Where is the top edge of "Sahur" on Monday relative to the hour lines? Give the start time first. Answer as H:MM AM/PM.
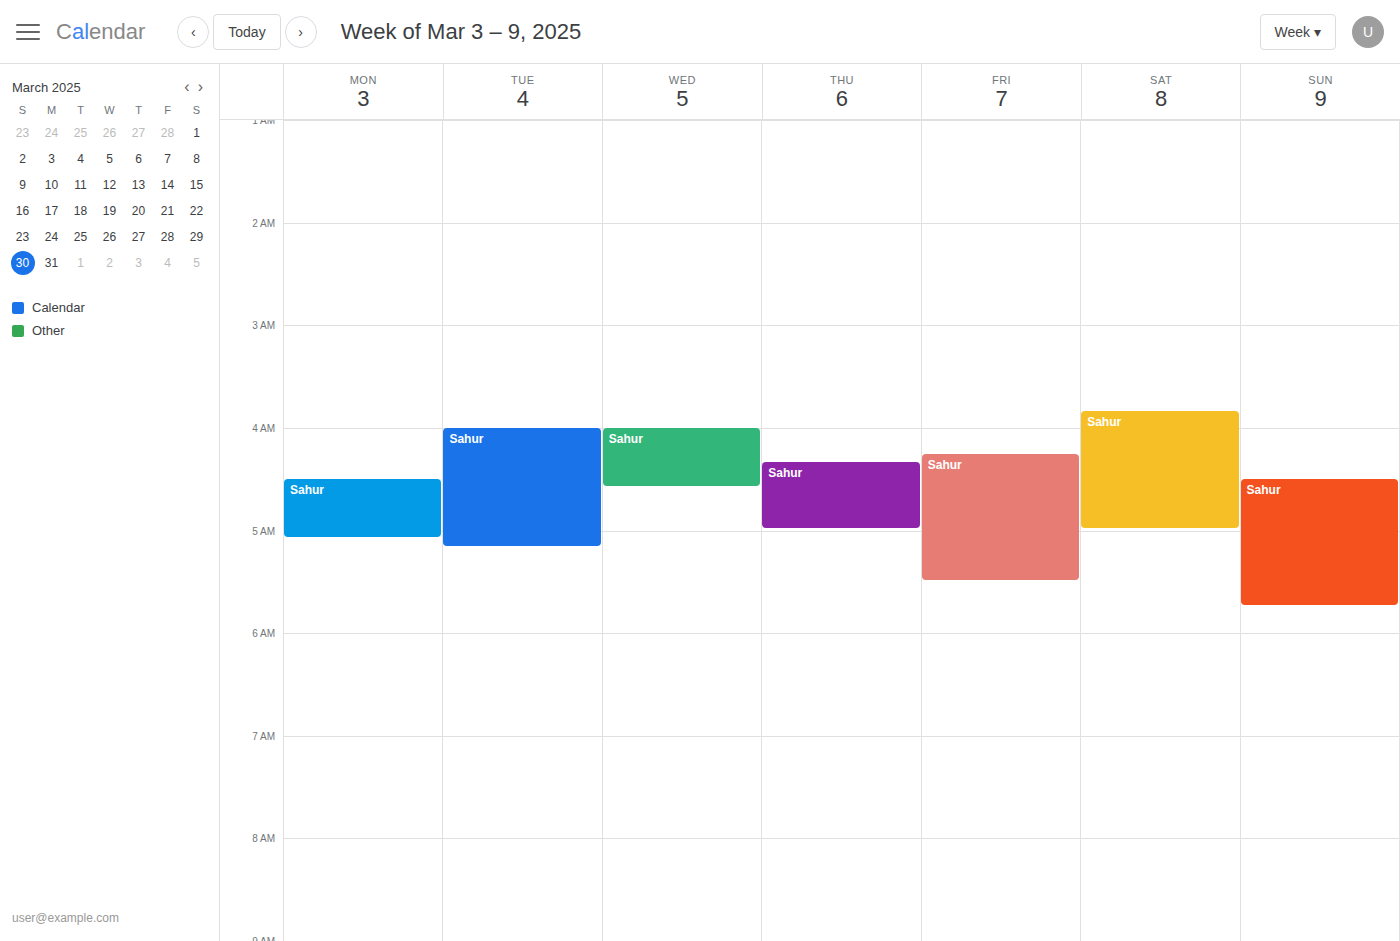
4:30 AM -- halfway between the 4 AM and 5 AM lines.